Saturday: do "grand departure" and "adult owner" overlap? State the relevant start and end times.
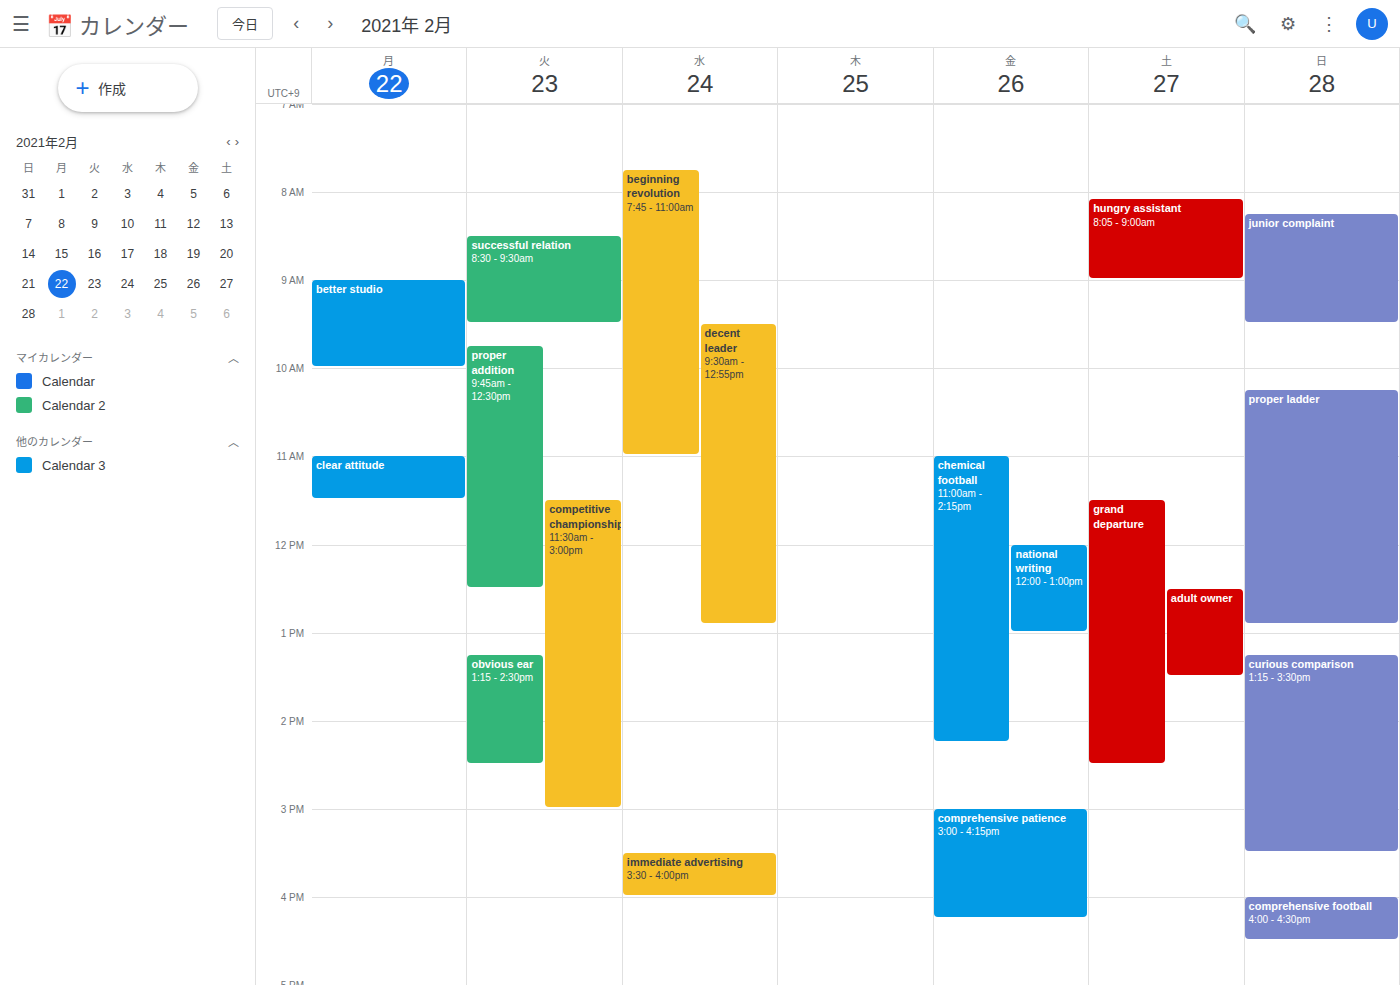
"adult owner" runs 12:30 to 13:30, inside "grand departure" -- they overlap.